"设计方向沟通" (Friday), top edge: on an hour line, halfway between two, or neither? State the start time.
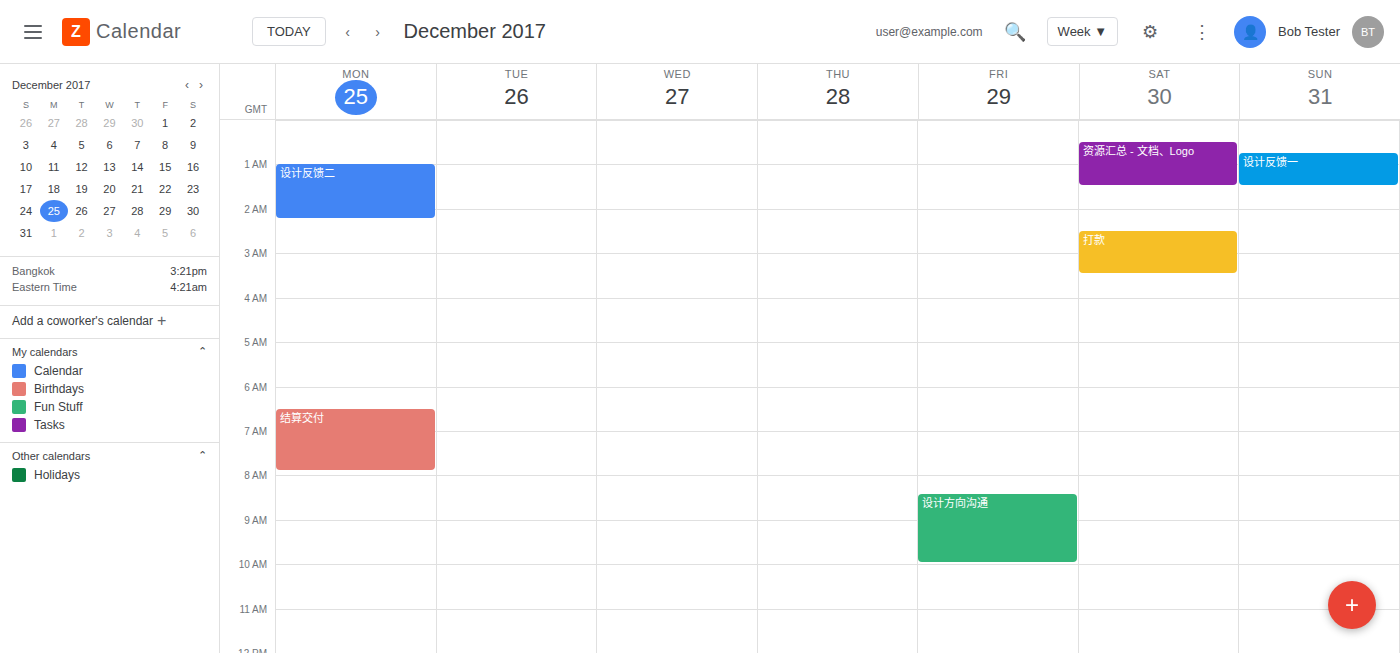
08:25 -- neither: 25 minutes below the 08:00 line and 35 minutes above the 09:00 line.